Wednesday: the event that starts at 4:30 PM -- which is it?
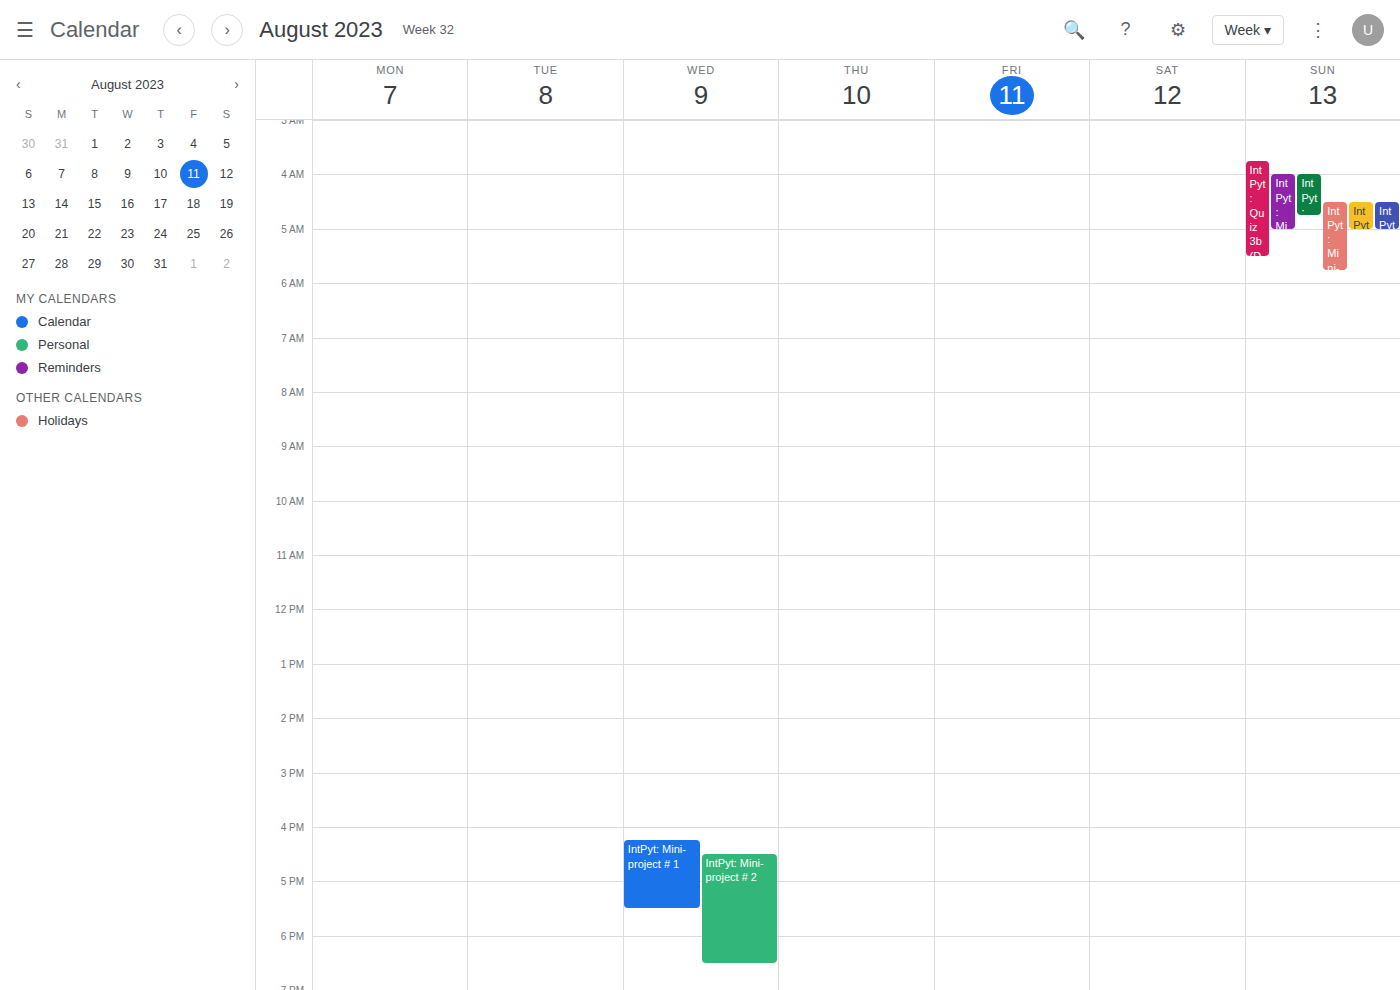
"IntPyt: Mini-project # 2"